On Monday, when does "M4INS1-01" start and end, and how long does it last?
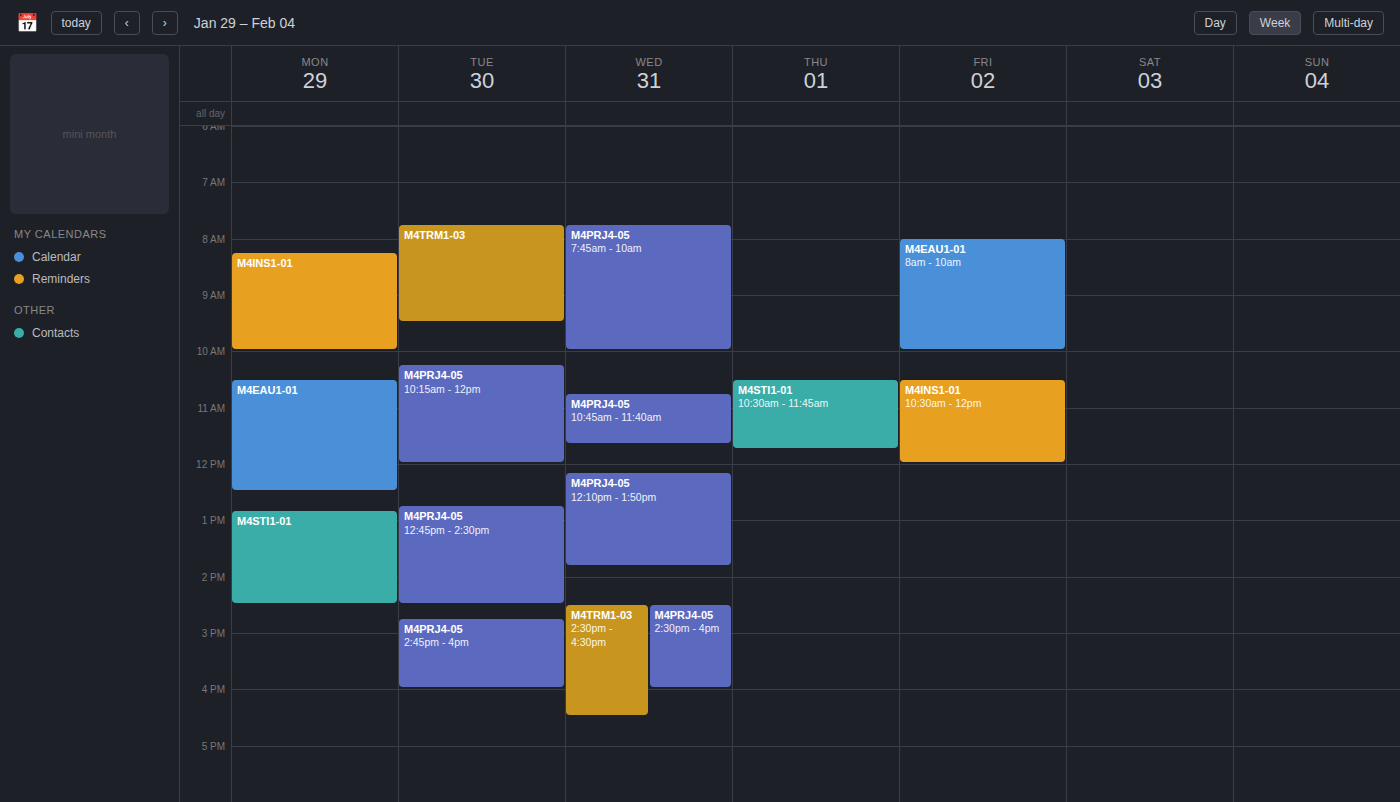
8:15 AM to 10:00 AM, 1 hour 45 minutes